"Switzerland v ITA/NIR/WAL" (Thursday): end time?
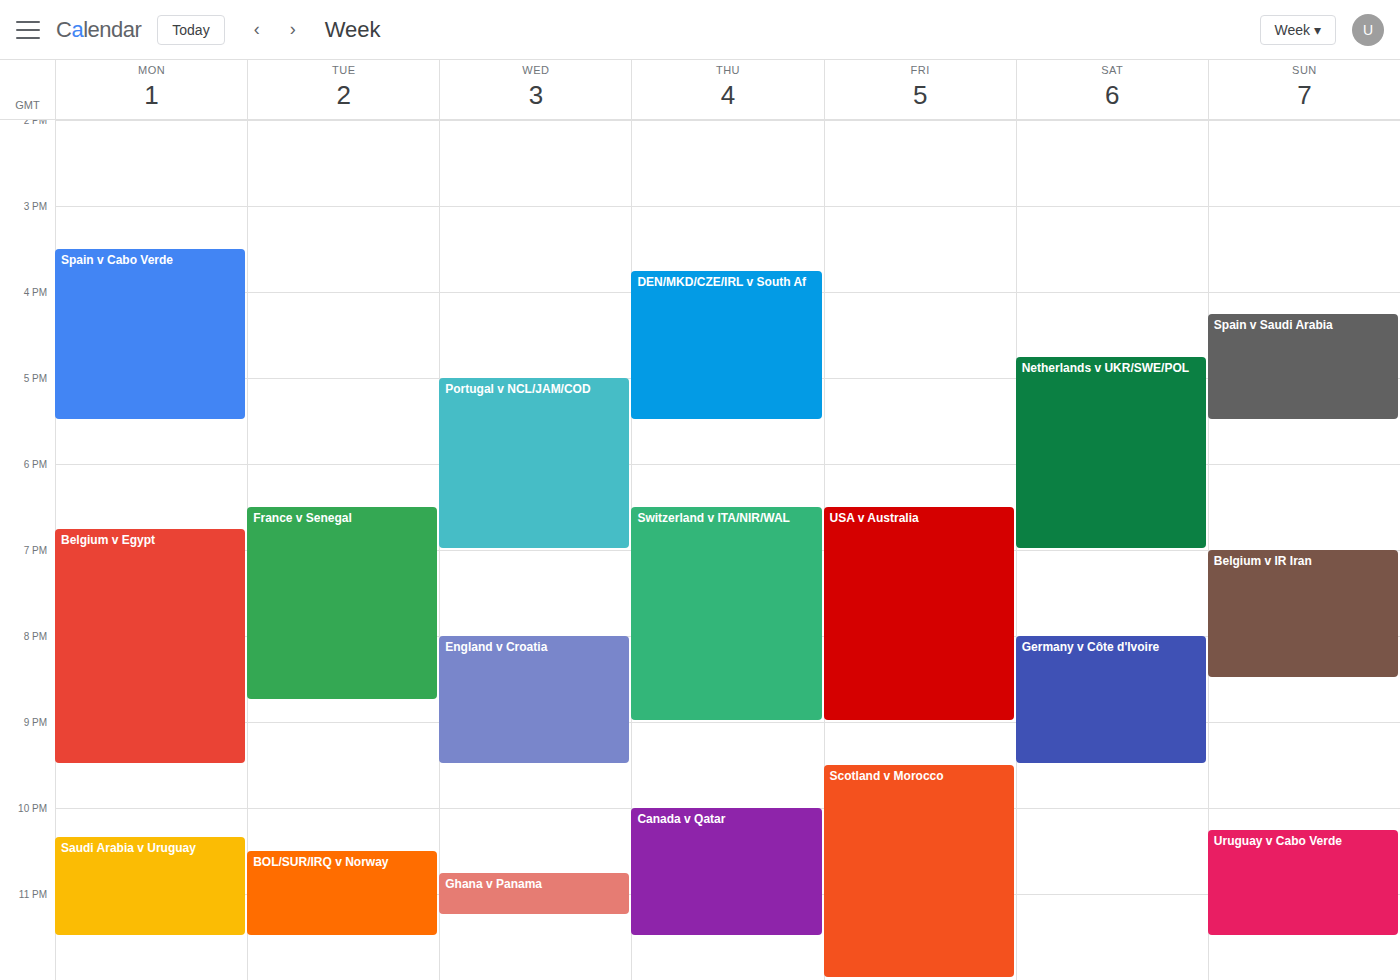
9:00 PM